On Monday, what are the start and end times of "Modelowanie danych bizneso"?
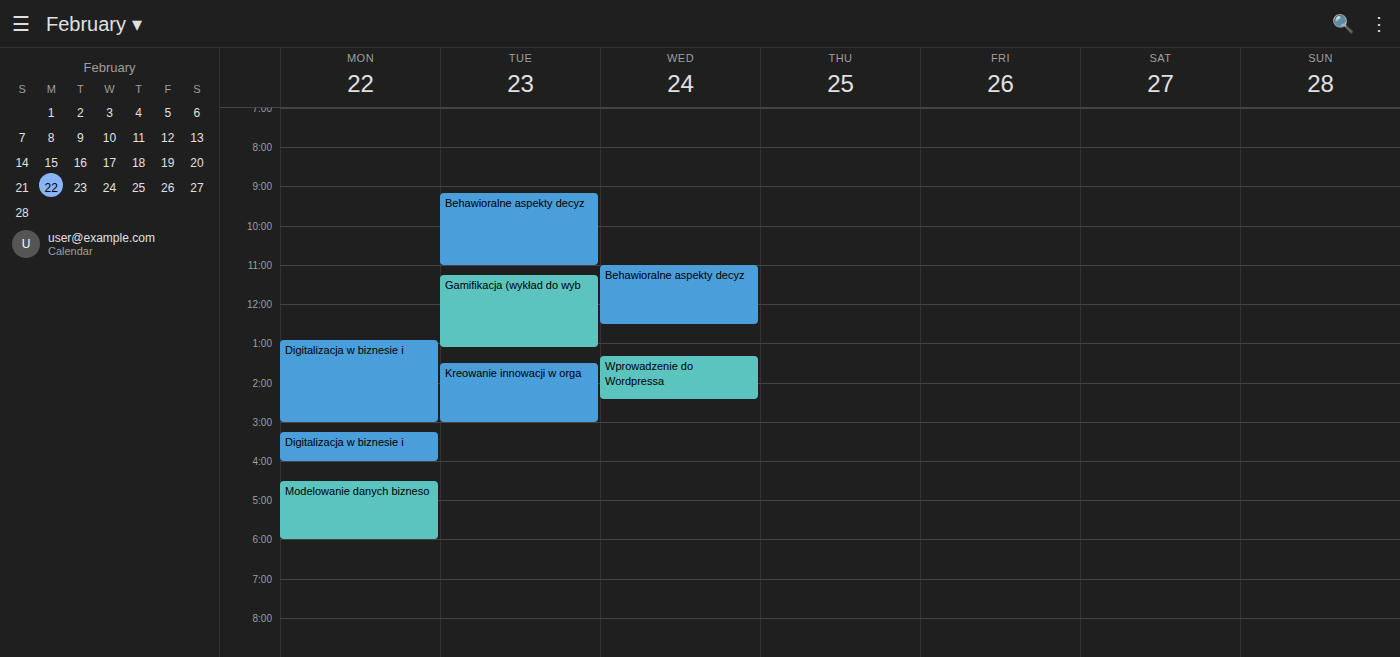
4:30 PM to 6:00 PM